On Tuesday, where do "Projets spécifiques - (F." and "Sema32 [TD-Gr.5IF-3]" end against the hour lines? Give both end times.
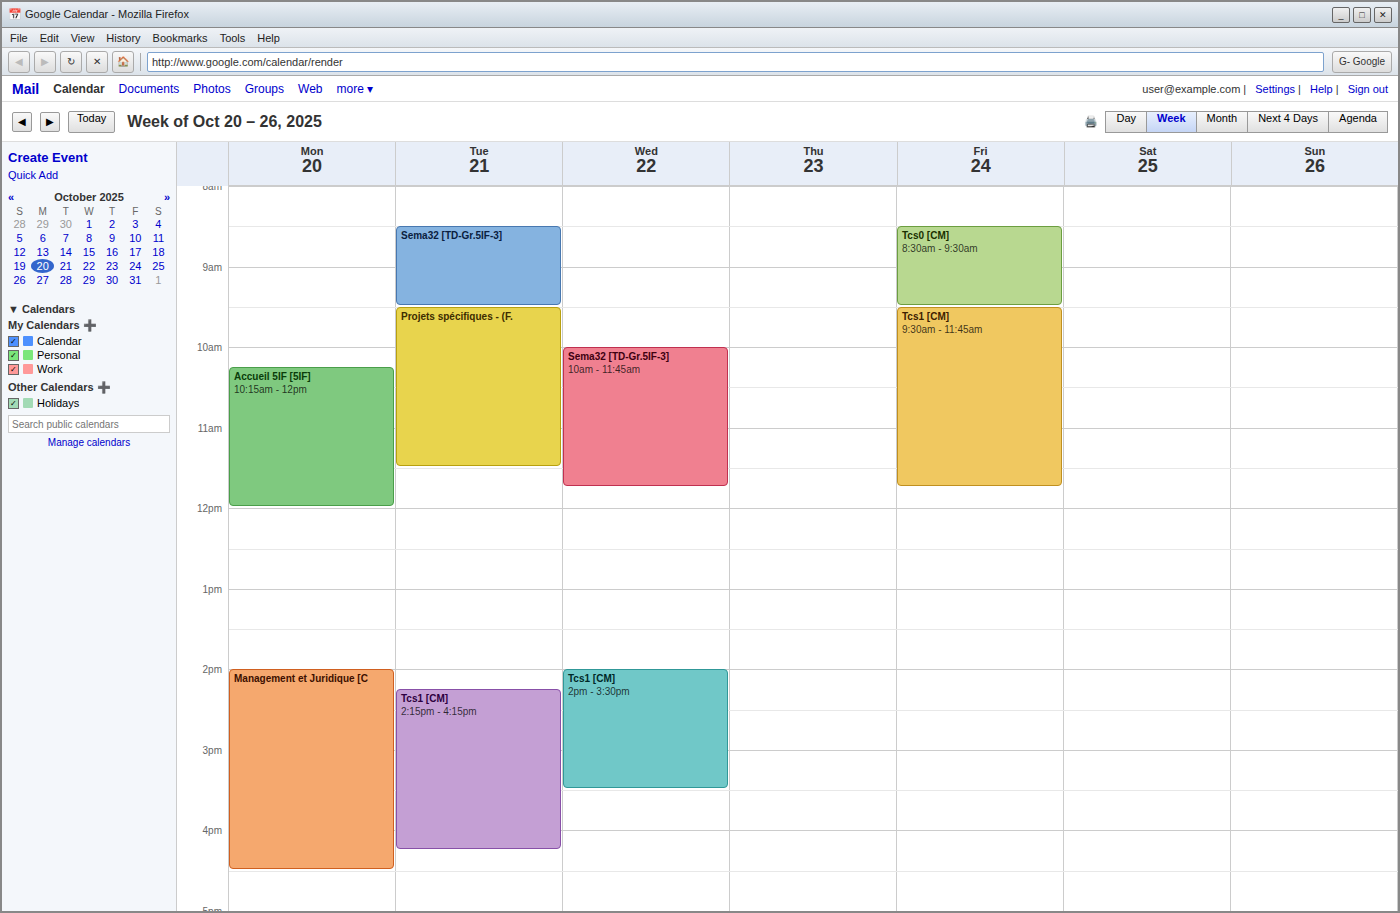
"Projets spécifiques - (F.": 11:30 AM, halfway between the 11 AM and 12 PM lines. "Sema32 [TD-Gr.5IF-3]": 9:30 AM, halfway between the 9 AM and 10 AM lines.